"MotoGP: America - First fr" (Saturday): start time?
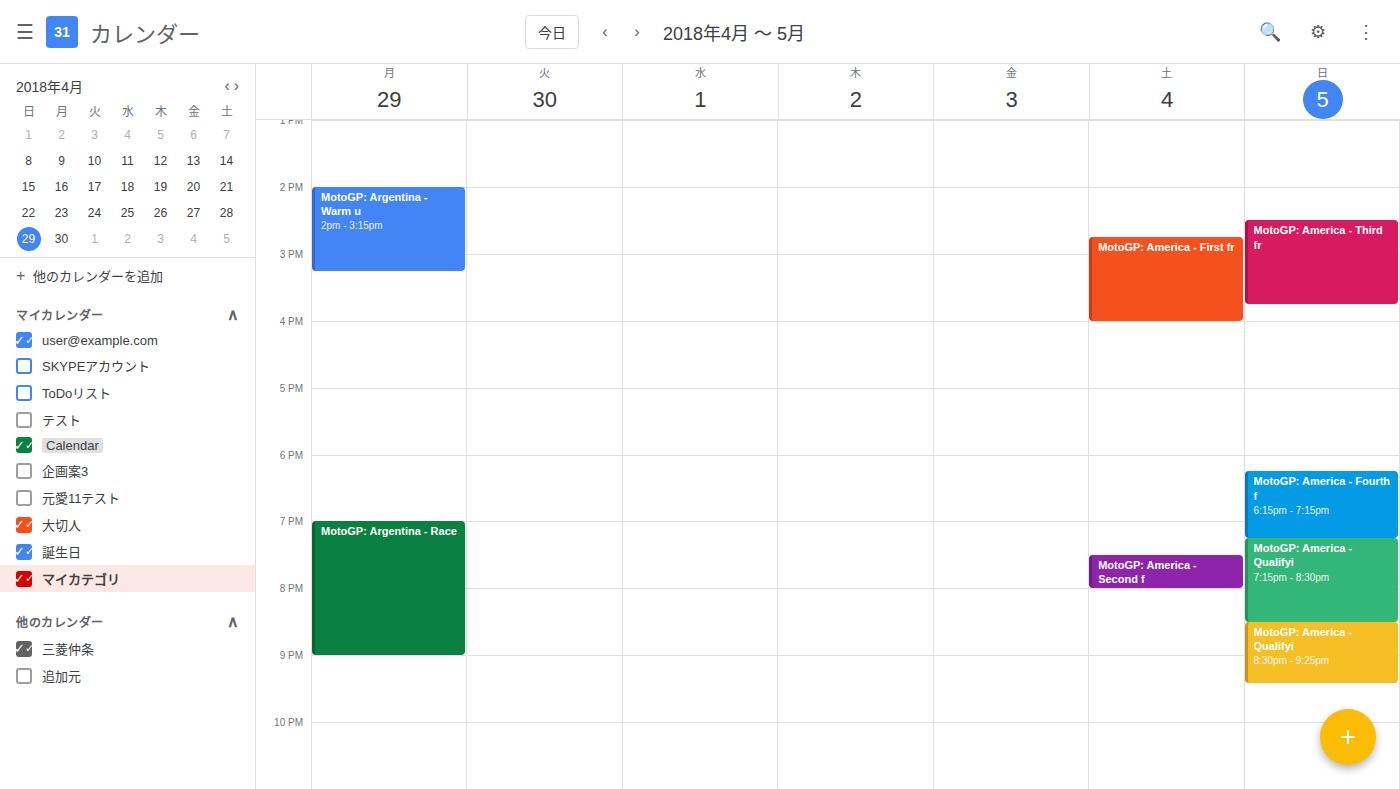
2:45 PM